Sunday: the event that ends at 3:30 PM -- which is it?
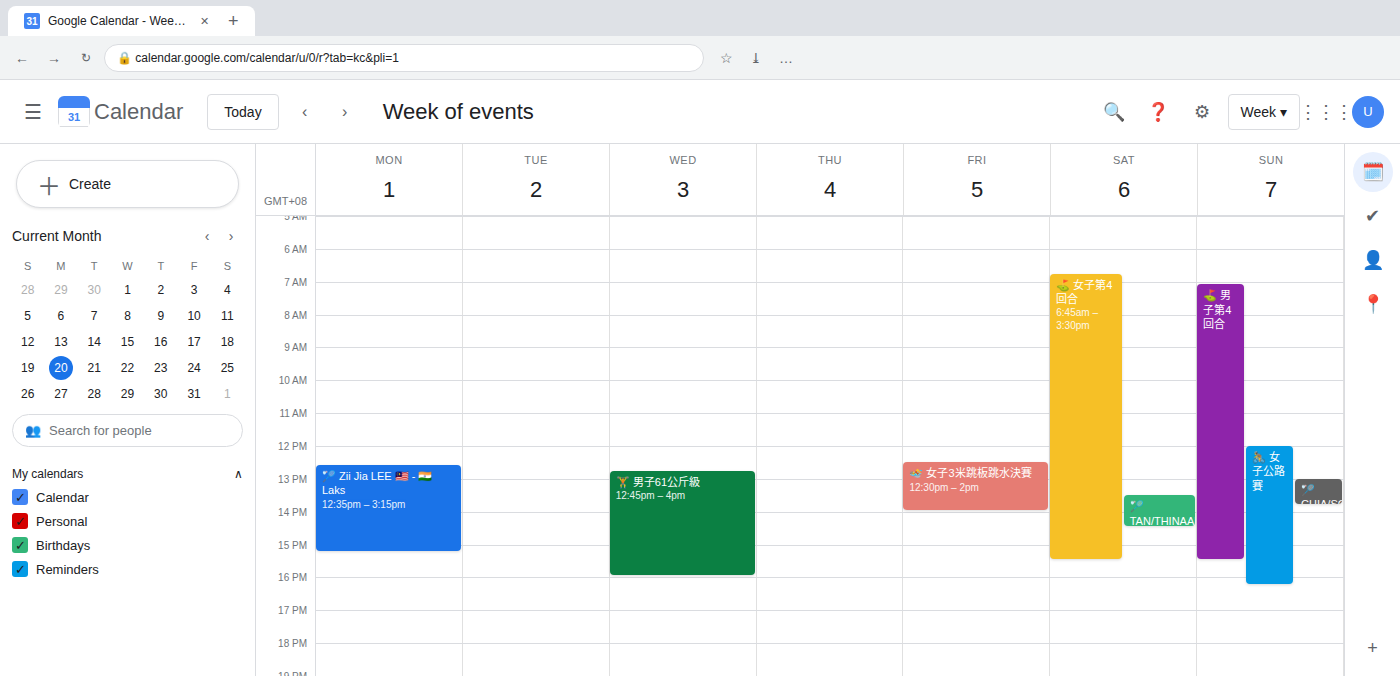
"⛳ 男子第4回合"